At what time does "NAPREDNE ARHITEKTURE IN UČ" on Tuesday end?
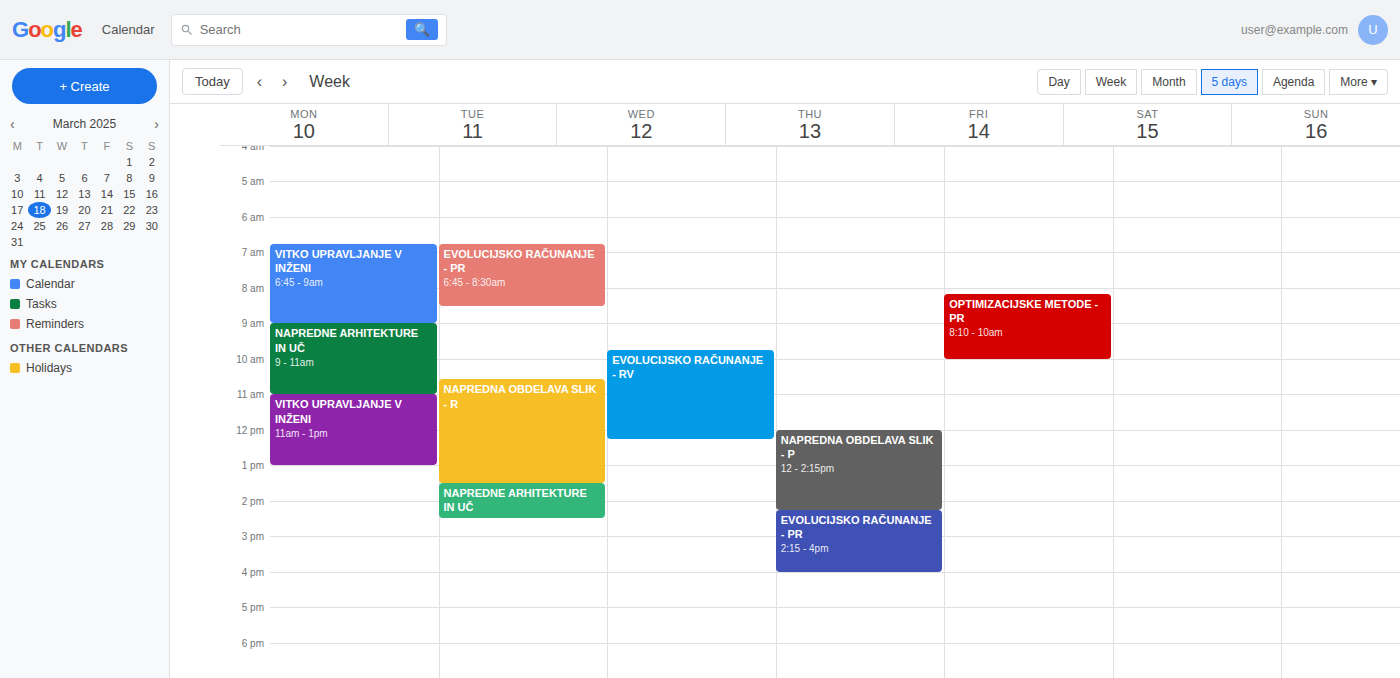
2:30 PM